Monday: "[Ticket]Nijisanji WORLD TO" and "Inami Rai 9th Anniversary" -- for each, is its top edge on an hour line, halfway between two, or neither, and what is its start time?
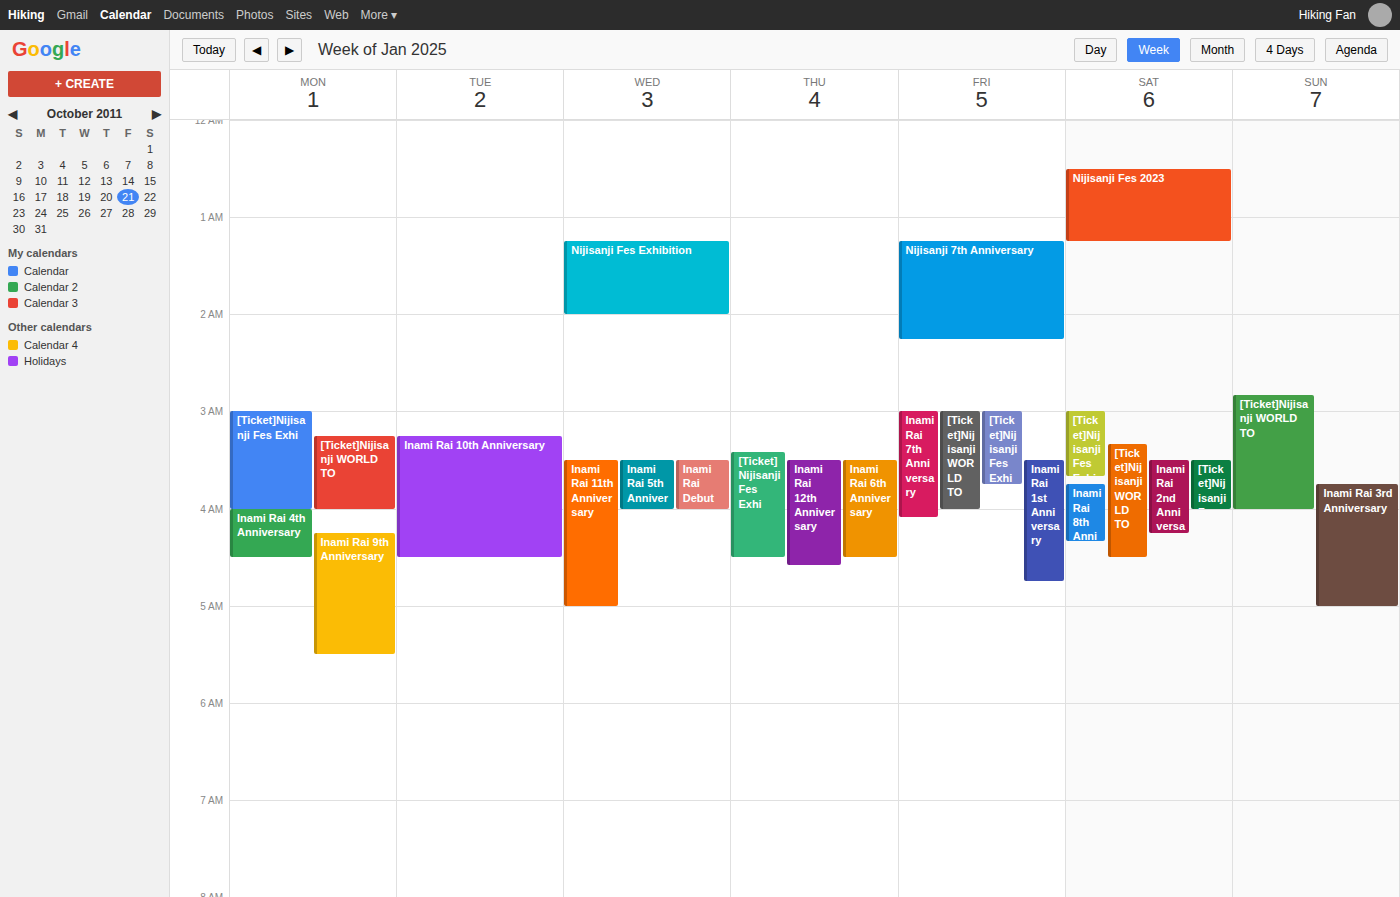
"[Ticket]Nijisanji WORLD TO": 3:15 AM, neither: a quarter of the way from the 3 AM line to the 4 AM line. "Inami Rai 9th Anniversary": 4:15 AM, neither: a quarter of the way from the 4 AM line to the 5 AM line.